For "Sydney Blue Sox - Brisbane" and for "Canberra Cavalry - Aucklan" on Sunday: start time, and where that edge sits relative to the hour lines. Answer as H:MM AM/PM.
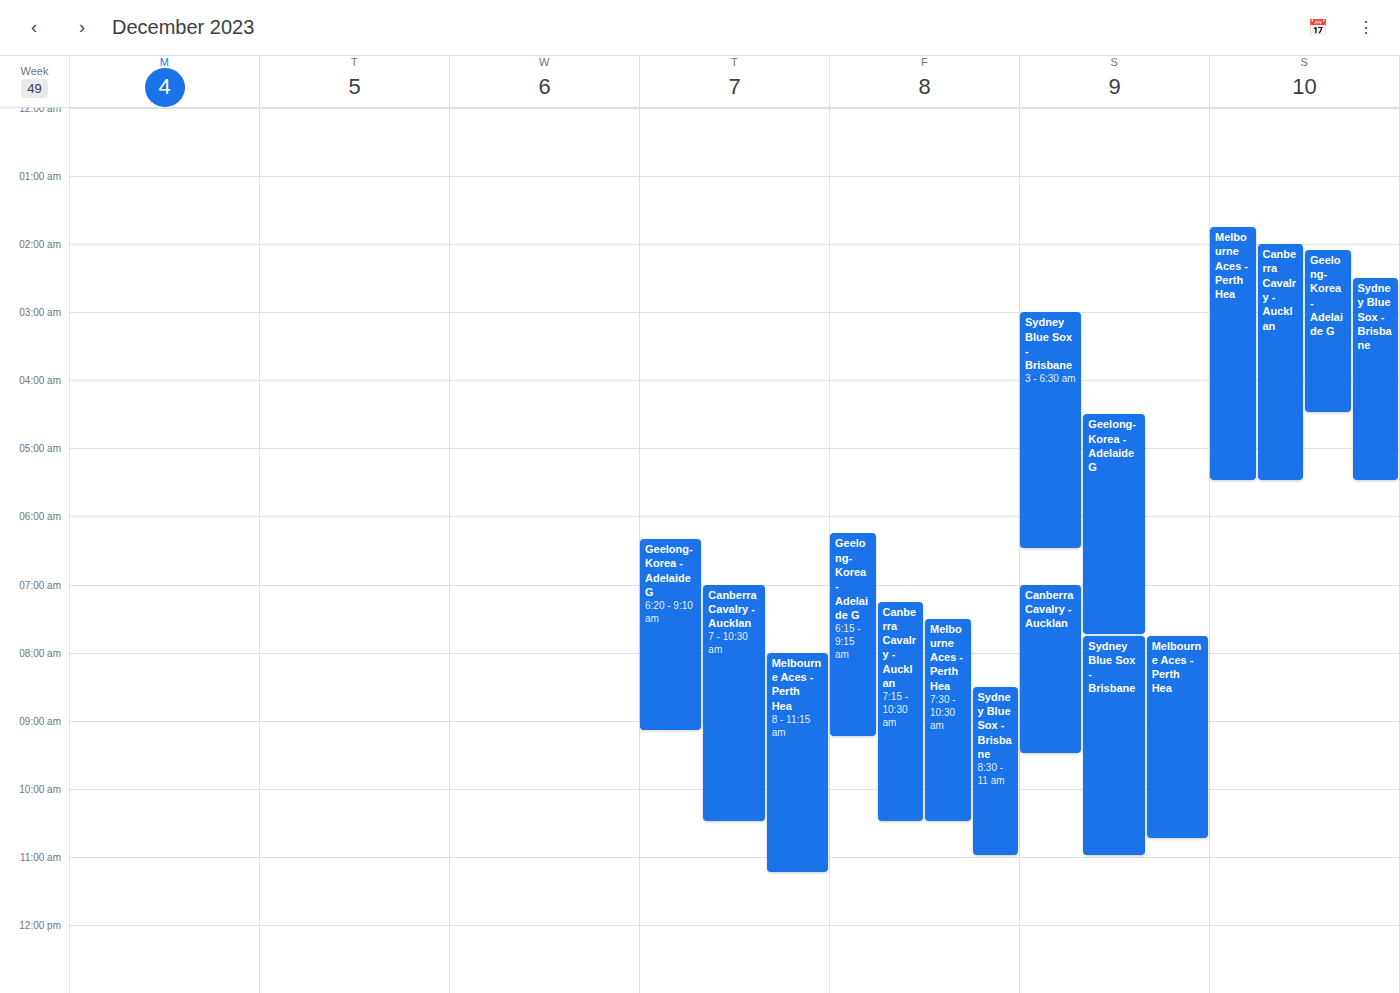
"Sydney Blue Sox - Brisbane": 2:30 AM, halfway between the 2 AM and 3 AM lines. "Canberra Cavalry - Aucklan": 2:00 AM, exactly on the 2 AM line.